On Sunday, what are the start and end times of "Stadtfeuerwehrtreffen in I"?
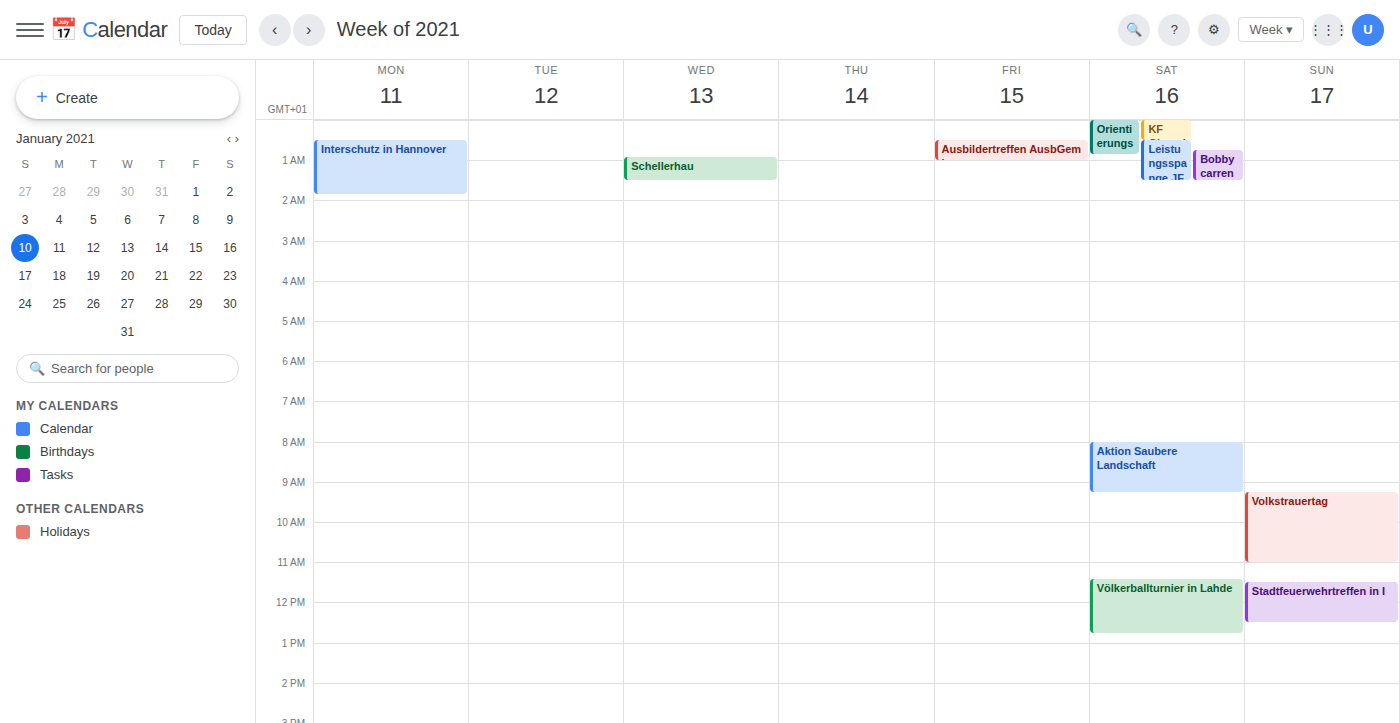
11:30 AM to 12:30 PM